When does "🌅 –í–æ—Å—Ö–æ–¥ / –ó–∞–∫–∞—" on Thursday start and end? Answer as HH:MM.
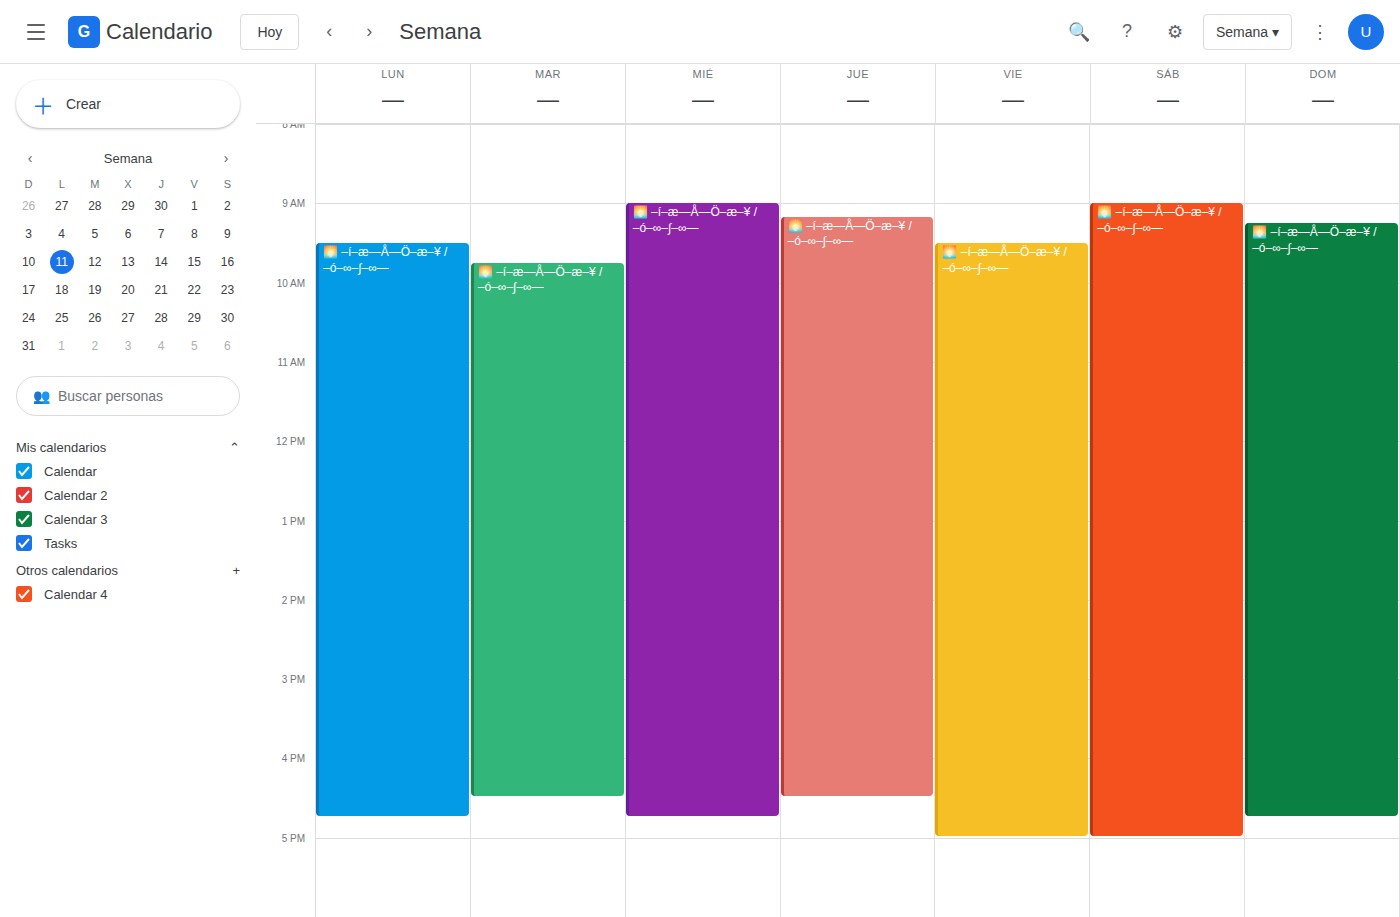
09:10 to 16:30